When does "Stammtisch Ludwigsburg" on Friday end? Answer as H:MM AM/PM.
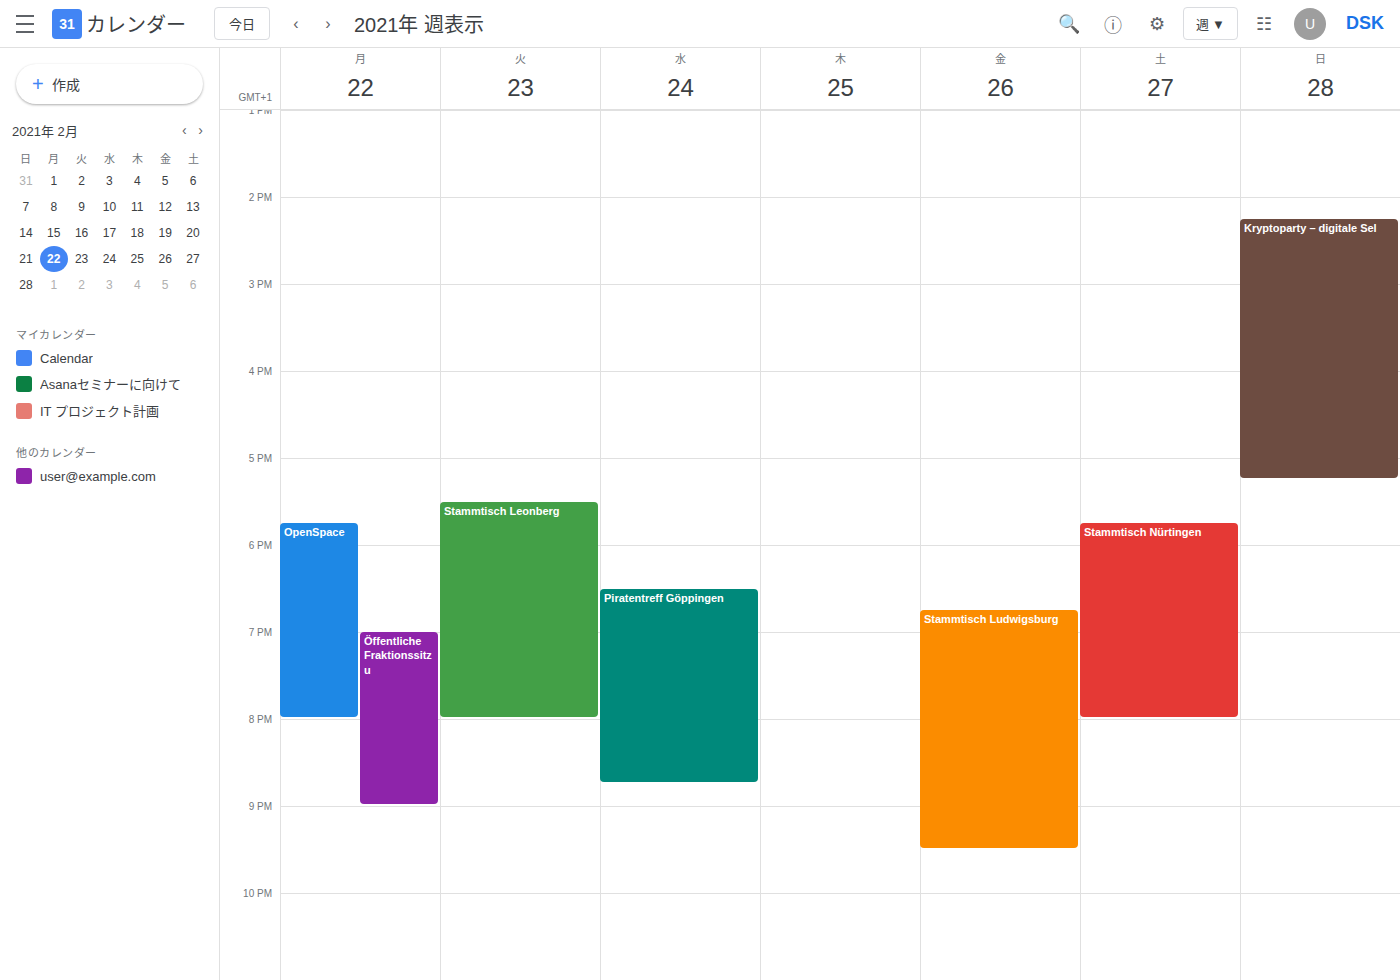
9:30 PM